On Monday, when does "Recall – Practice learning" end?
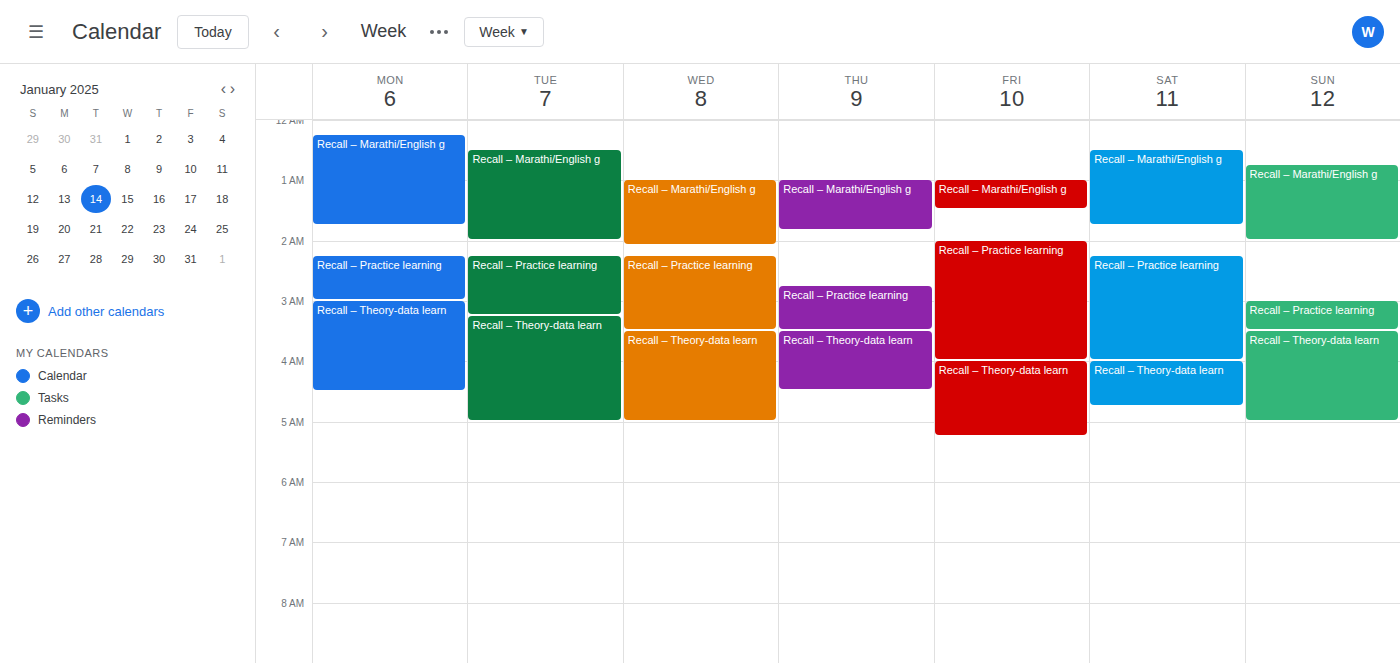
03:00